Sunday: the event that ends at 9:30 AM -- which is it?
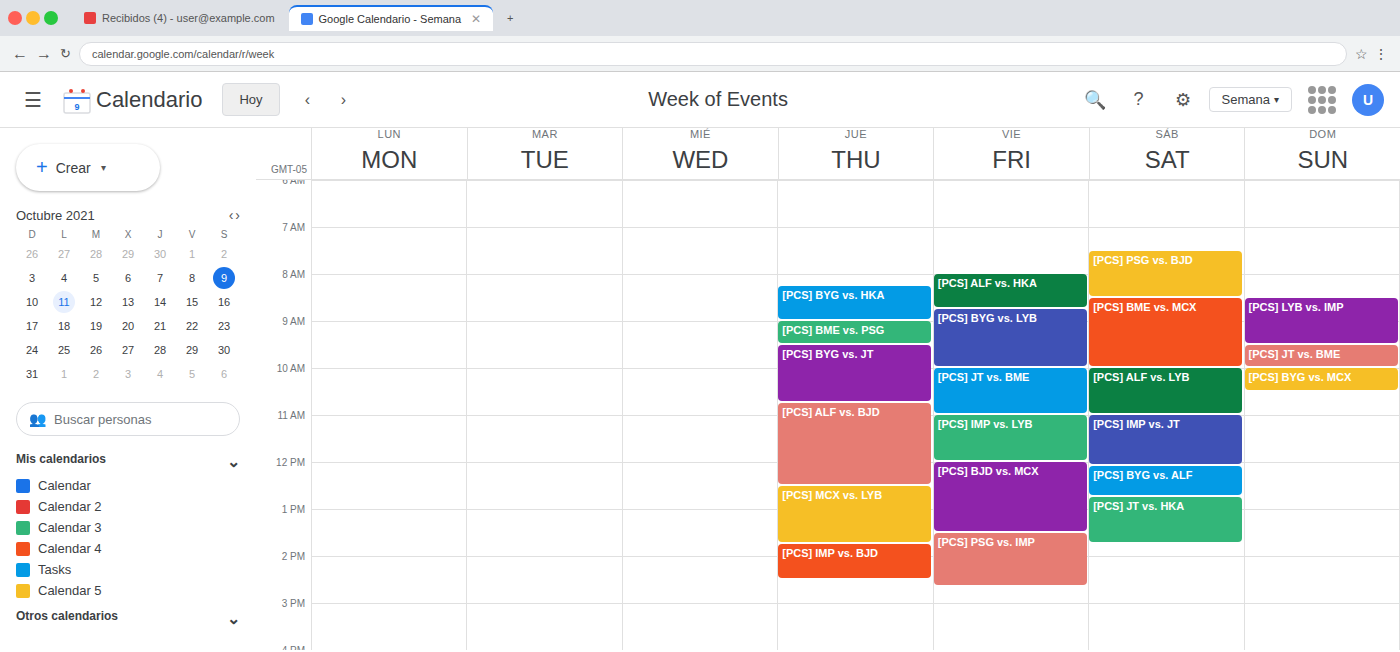
"[PCS] LYB vs. IMP"